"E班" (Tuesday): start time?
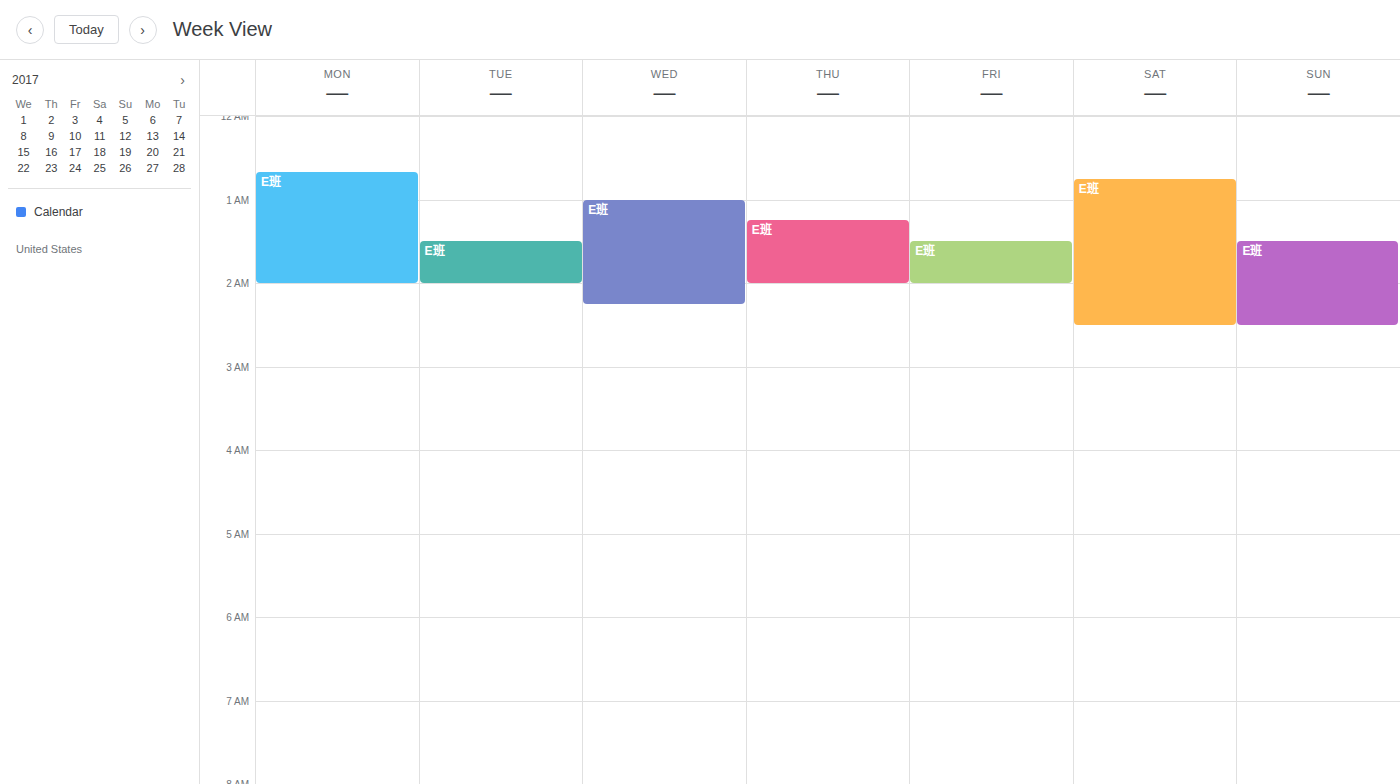
1:30 AM